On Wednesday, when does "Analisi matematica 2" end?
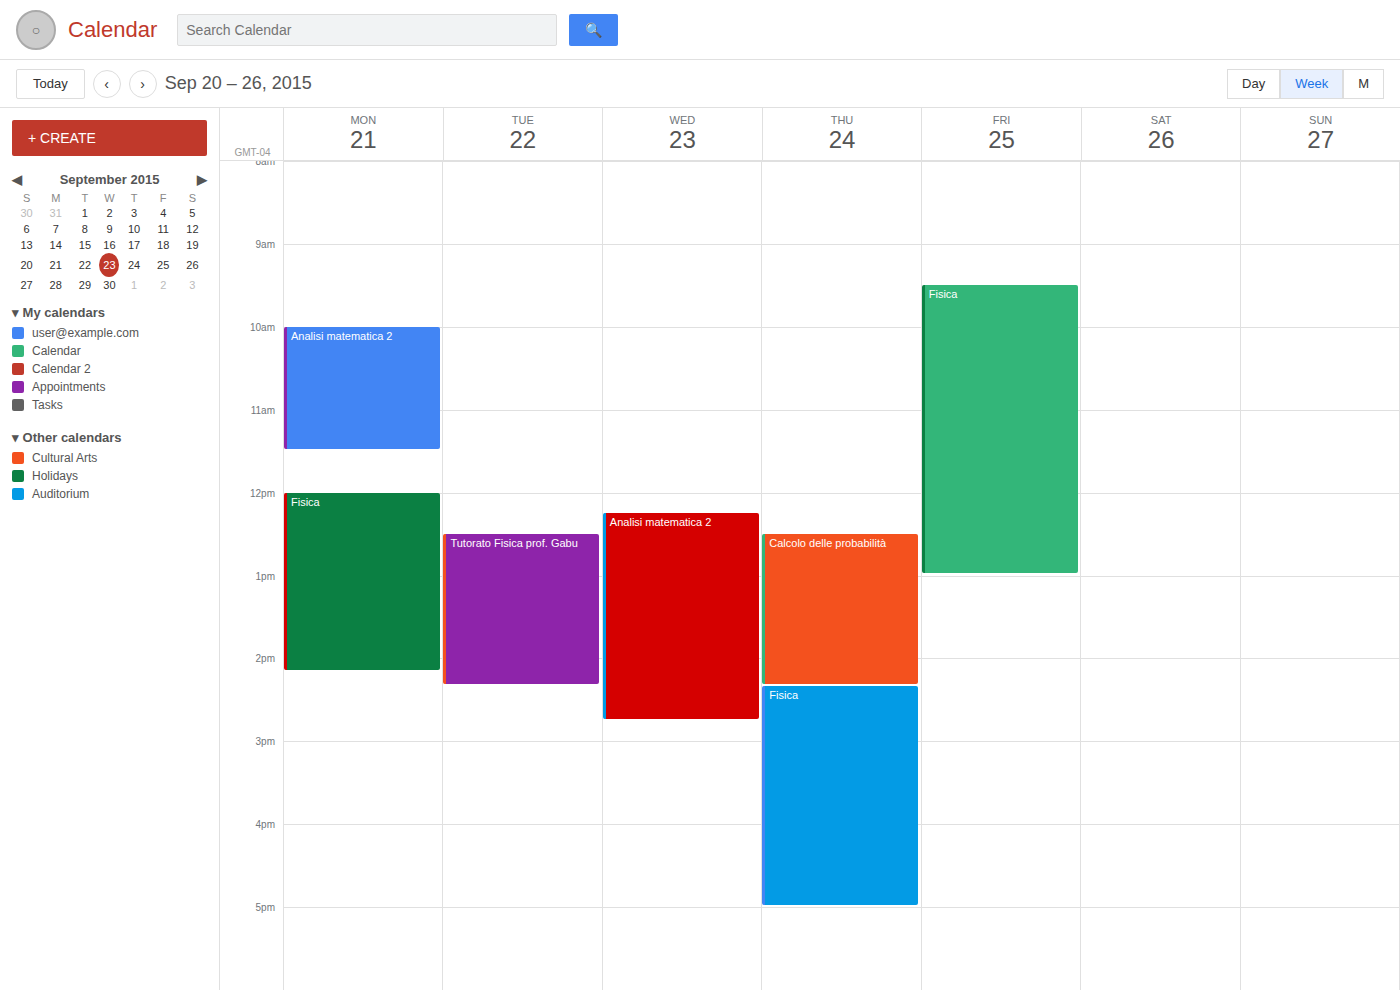
2:45 PM